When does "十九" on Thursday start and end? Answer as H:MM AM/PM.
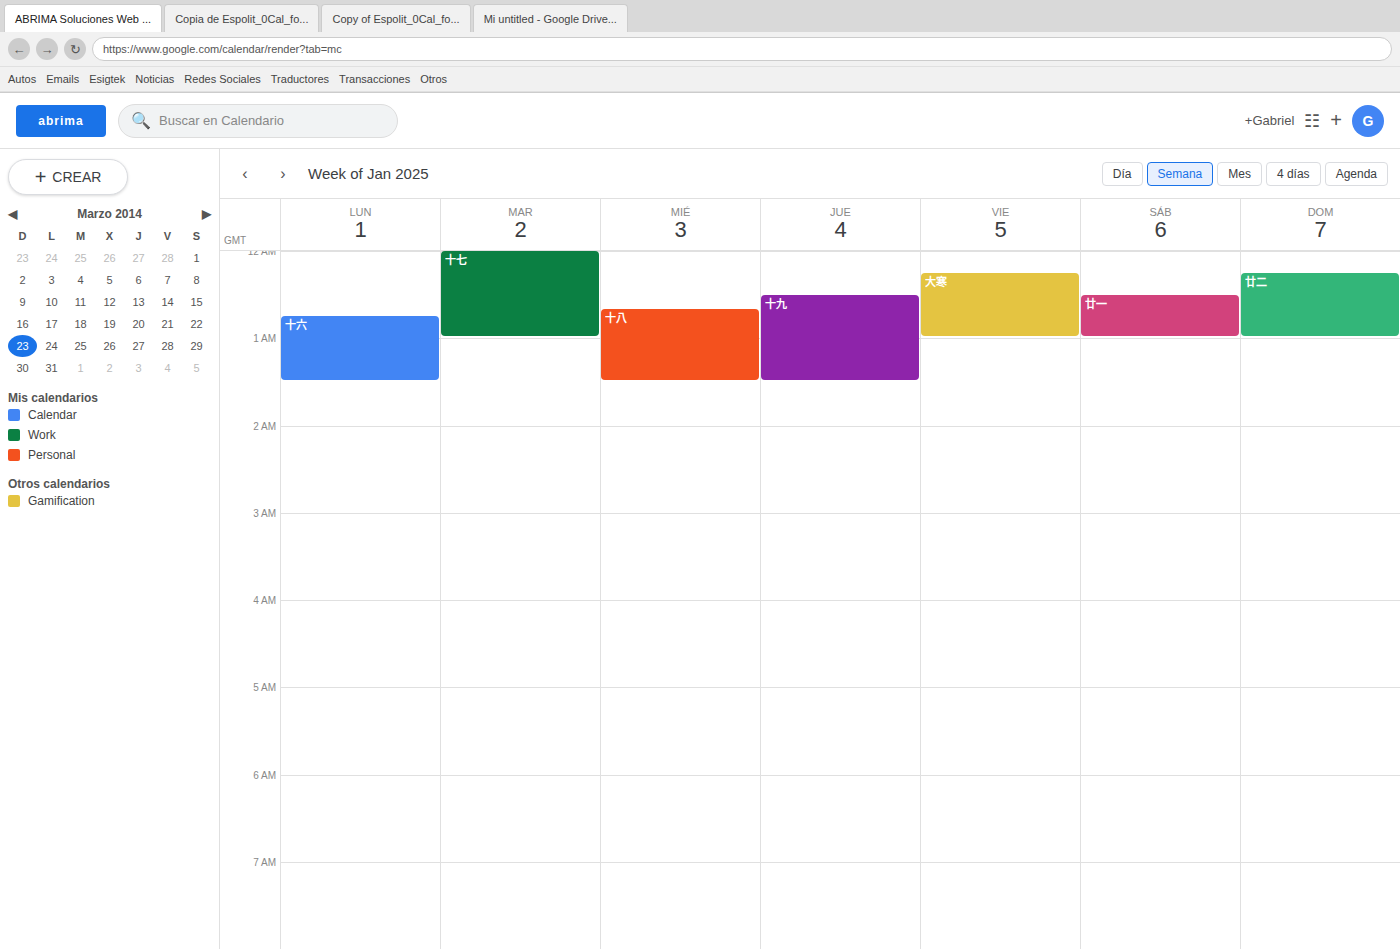
12:30 AM to 1:30 AM